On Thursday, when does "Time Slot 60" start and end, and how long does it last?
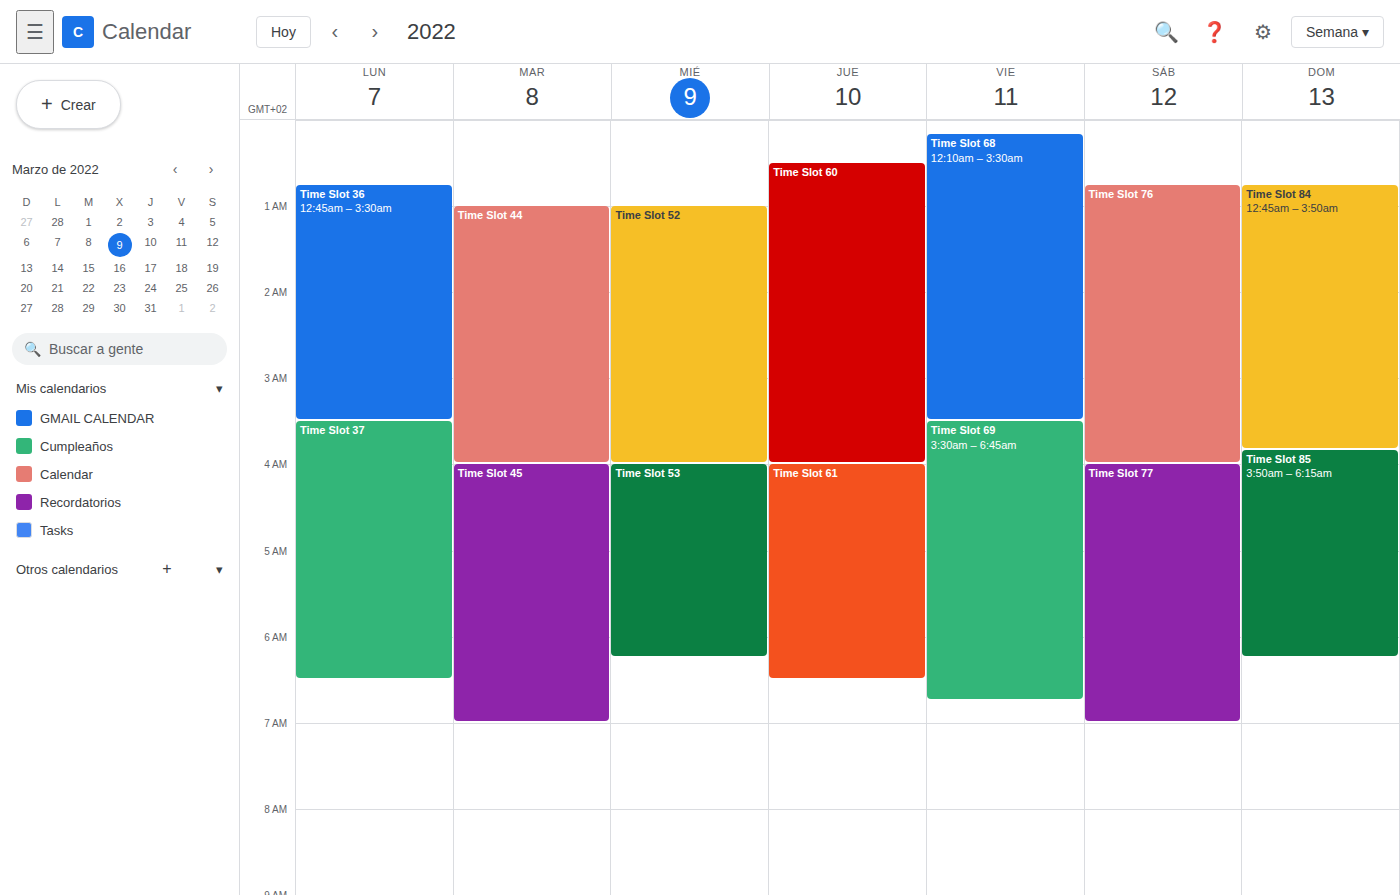
12:30 AM to 4:00 AM, 3 hours 30 minutes